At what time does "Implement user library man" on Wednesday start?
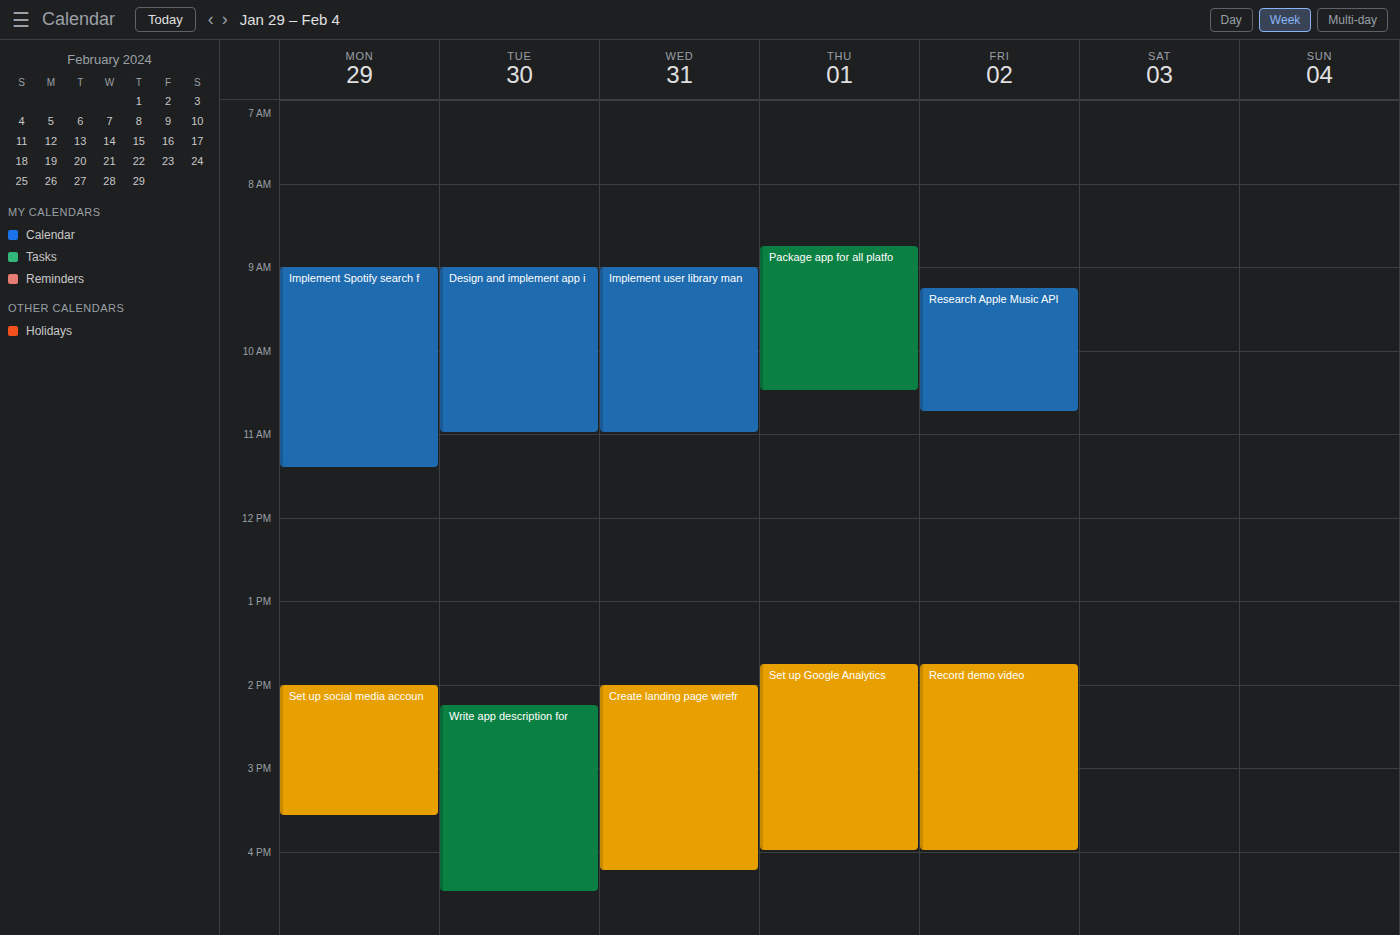
9:00 AM